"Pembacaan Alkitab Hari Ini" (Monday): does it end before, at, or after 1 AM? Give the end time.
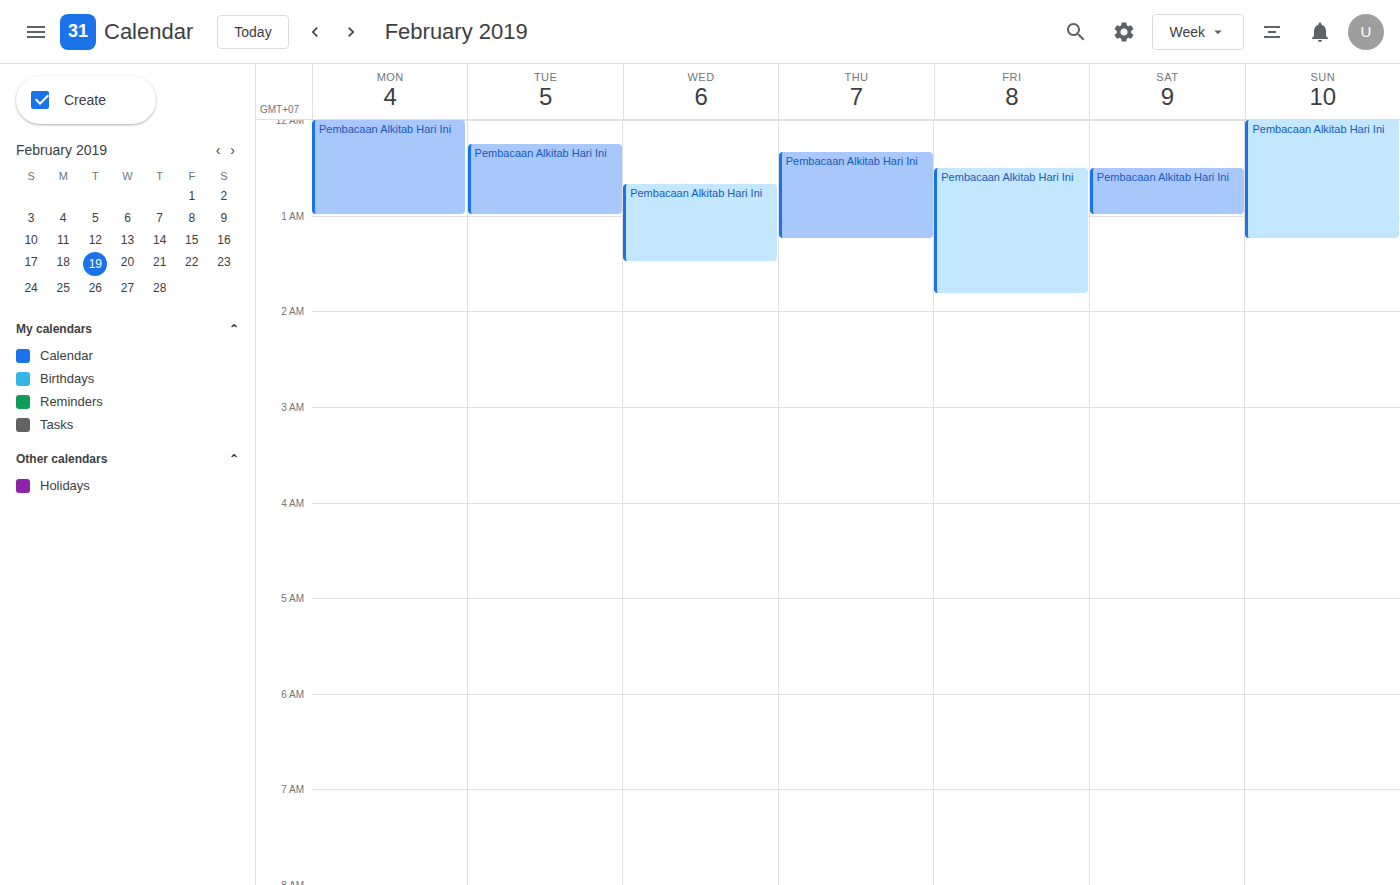
1:00 AM -- exactly at 1 AM, on the 1 AM line.